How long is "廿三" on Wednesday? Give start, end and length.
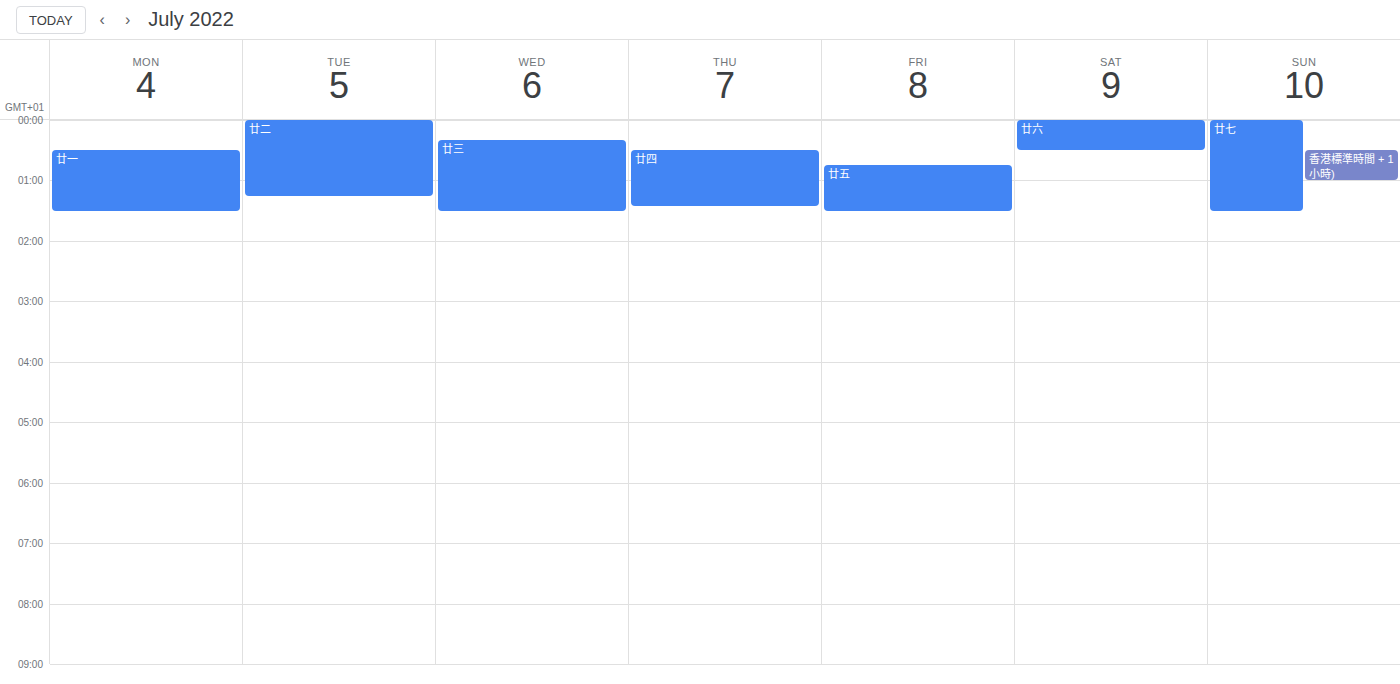
12:20 AM to 1:30 AM, 1 hour 10 minutes